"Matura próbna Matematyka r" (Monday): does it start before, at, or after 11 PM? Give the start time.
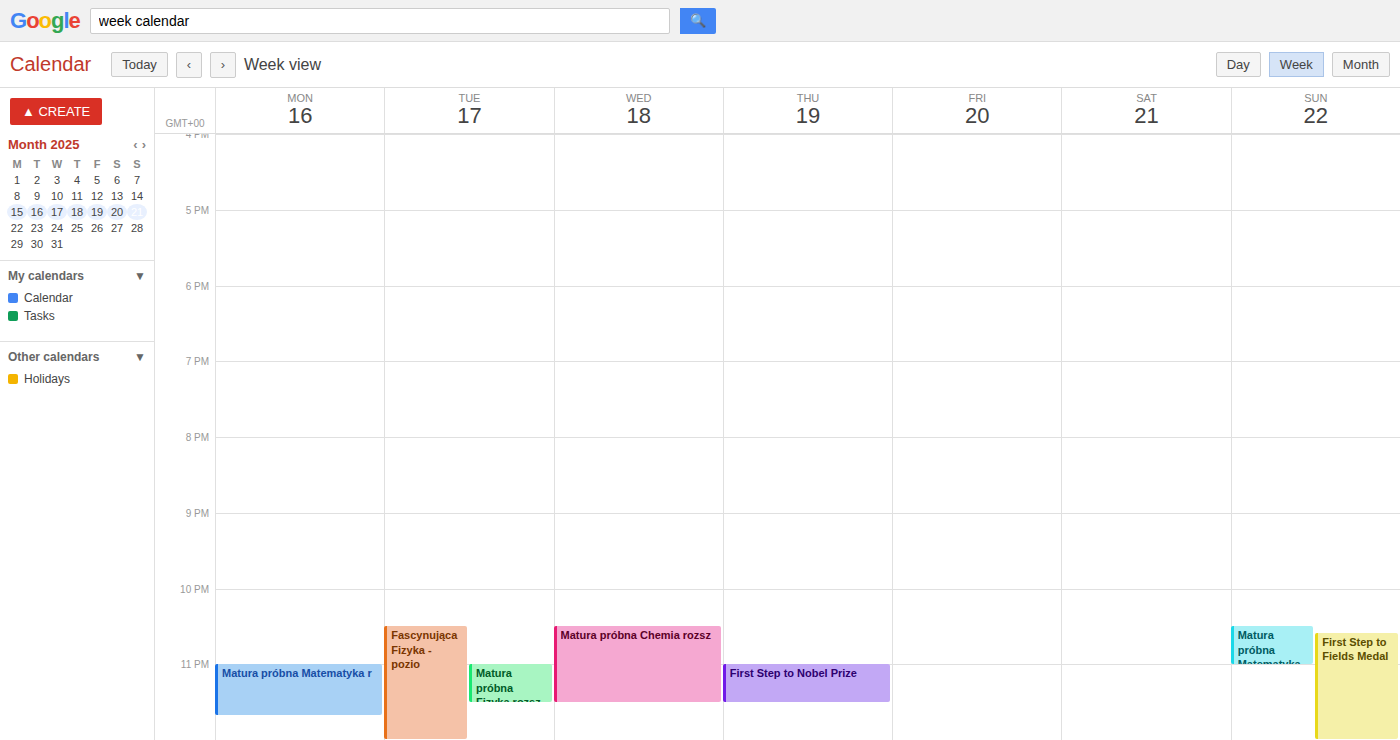
11:00 PM -- exactly at 11 PM, on the 11 PM line.